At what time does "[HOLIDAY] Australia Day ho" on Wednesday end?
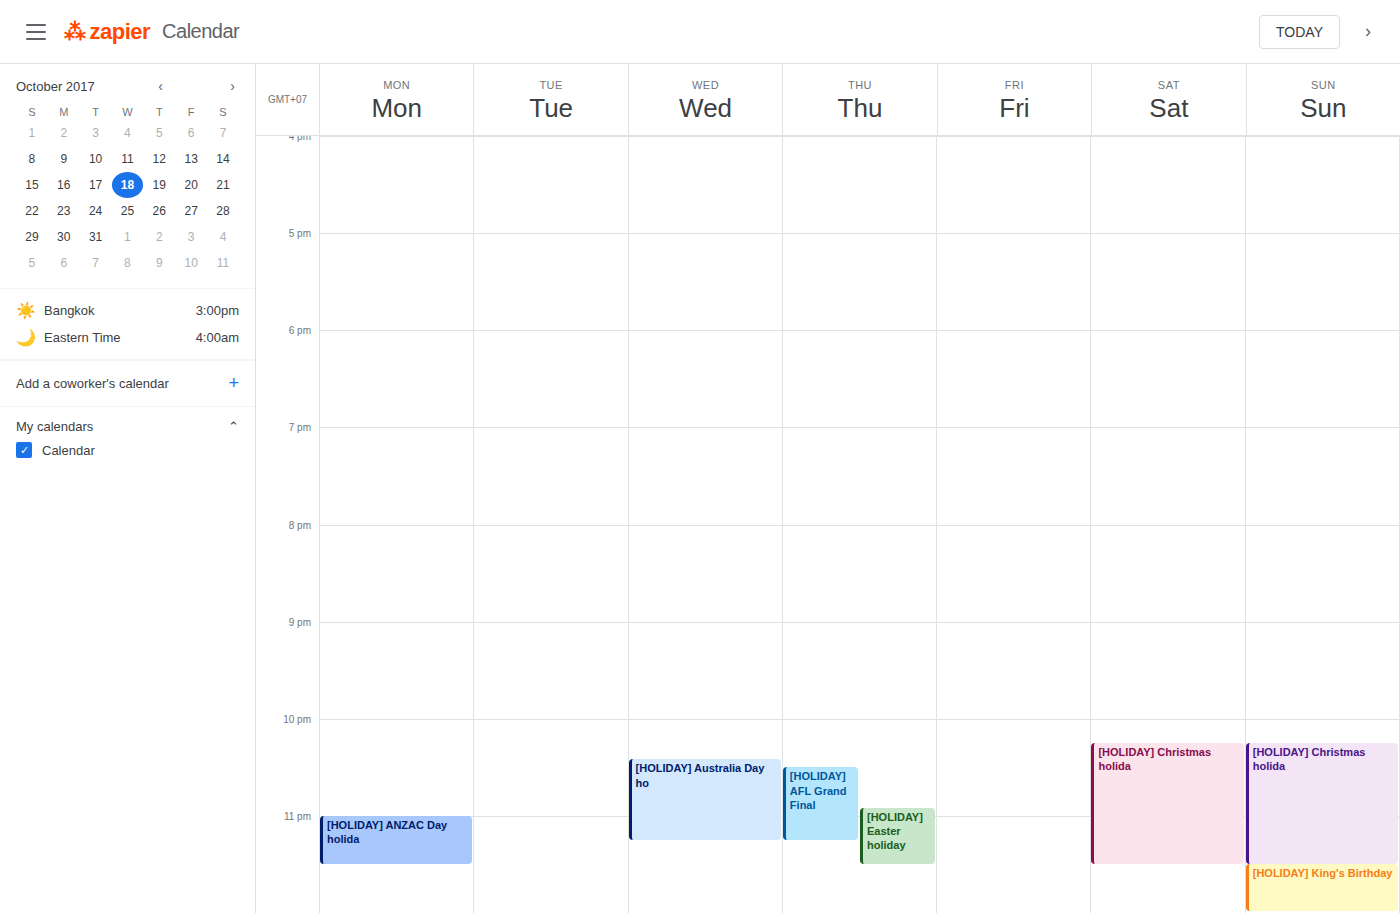
11:15 PM